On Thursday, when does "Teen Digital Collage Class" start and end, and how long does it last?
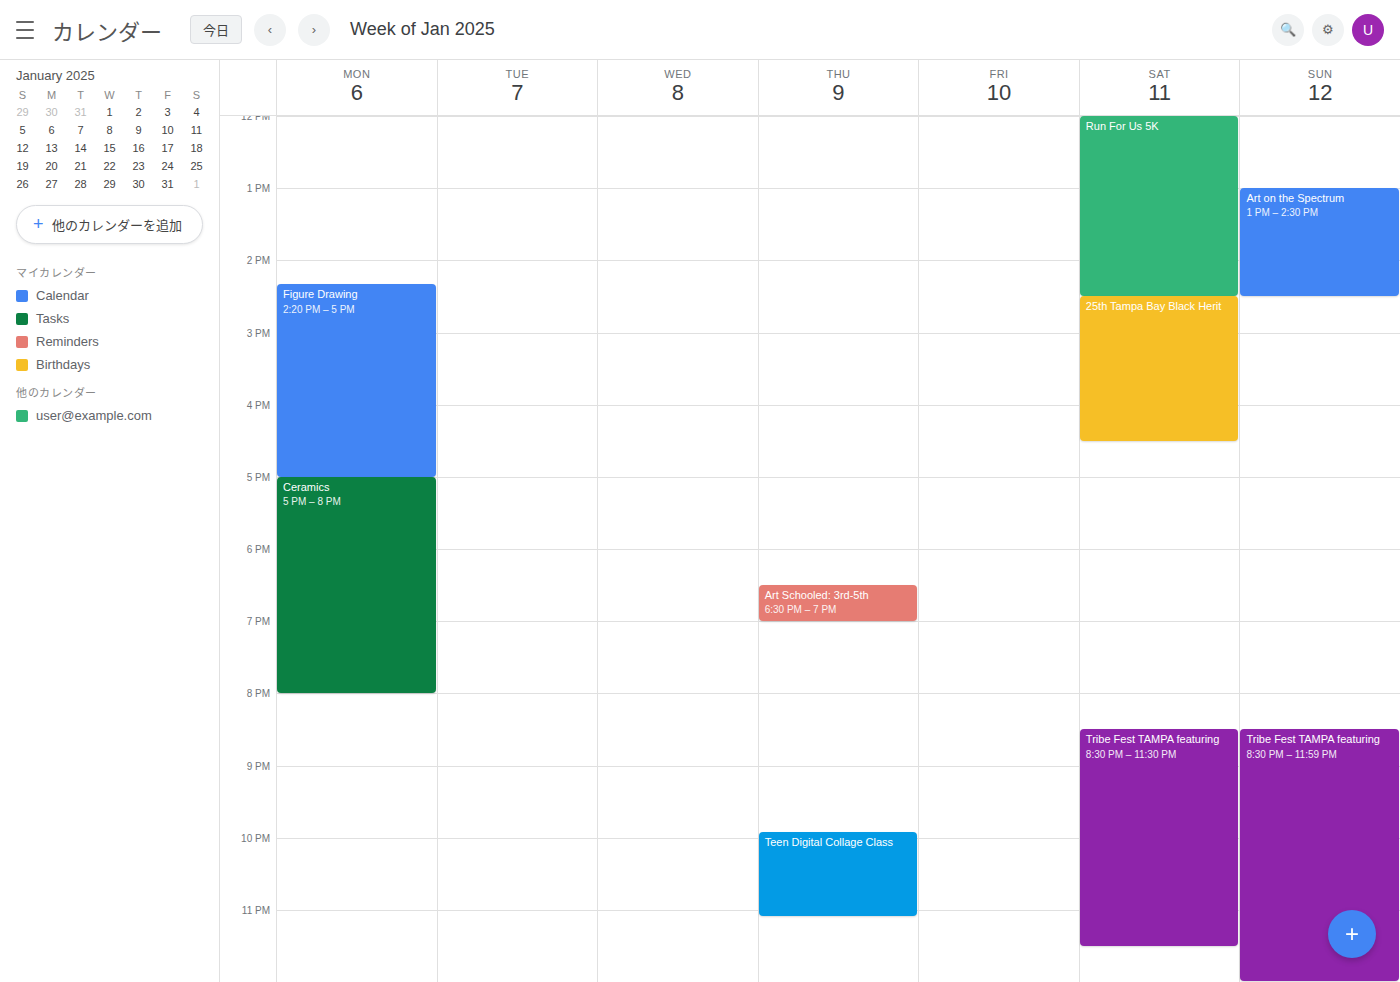
21:55 to 23:05, 1 hour 10 minutes